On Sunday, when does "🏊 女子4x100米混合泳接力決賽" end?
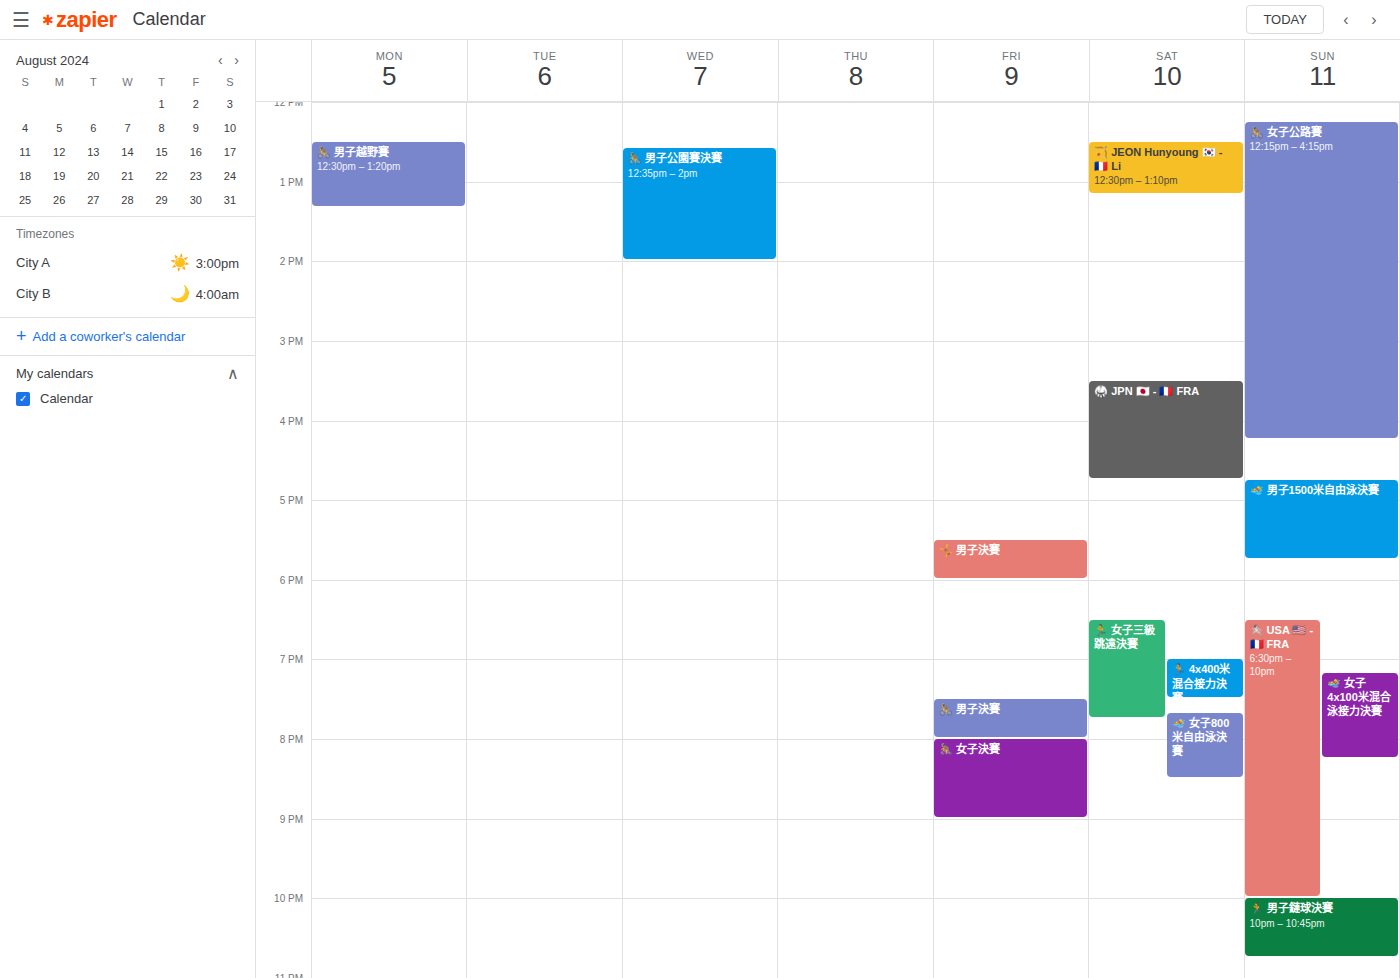
8:15 PM